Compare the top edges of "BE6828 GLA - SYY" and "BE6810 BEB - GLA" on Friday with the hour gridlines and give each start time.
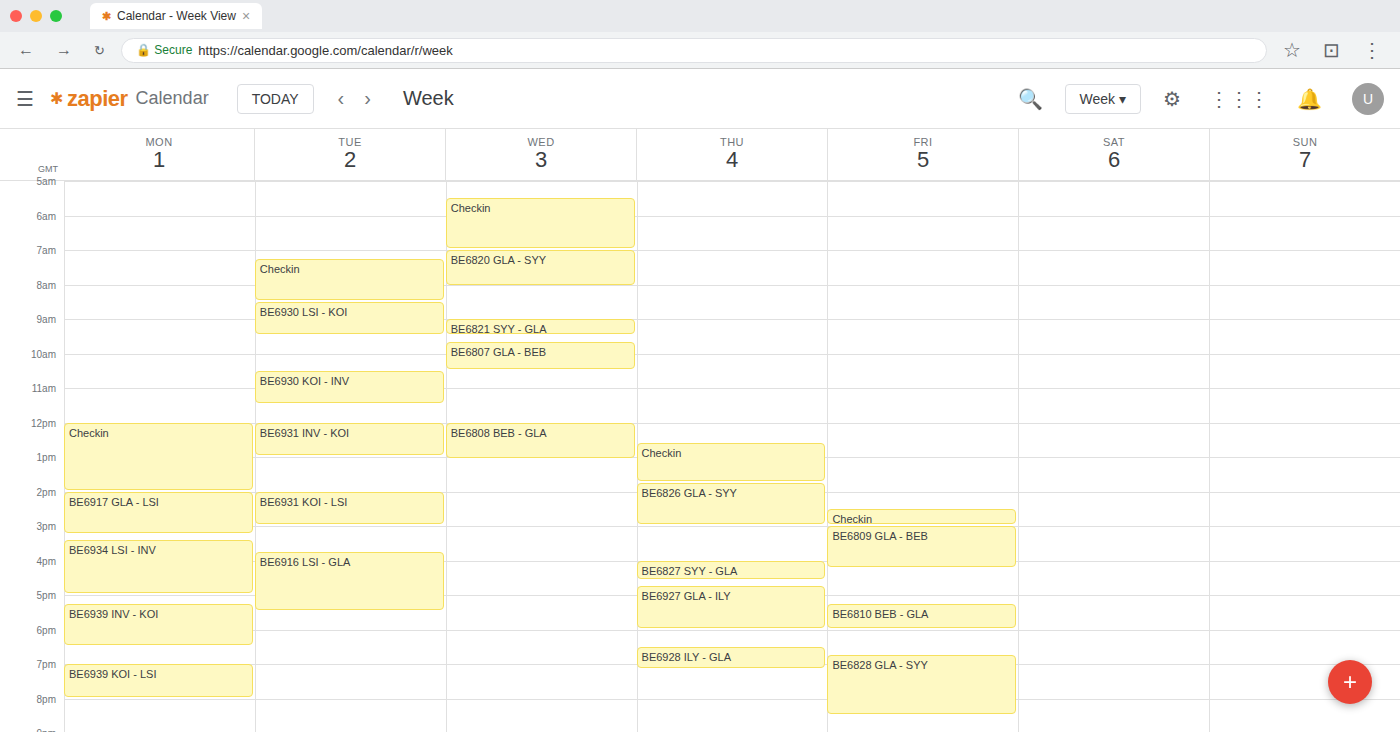
"BE6828 GLA - SYY": 18:45, neither: three quarters of the way from the 18:00 line to the 19:00 line. "BE6810 BEB - GLA": 17:15, neither: a quarter of the way from the 17:00 line to the 18:00 line.